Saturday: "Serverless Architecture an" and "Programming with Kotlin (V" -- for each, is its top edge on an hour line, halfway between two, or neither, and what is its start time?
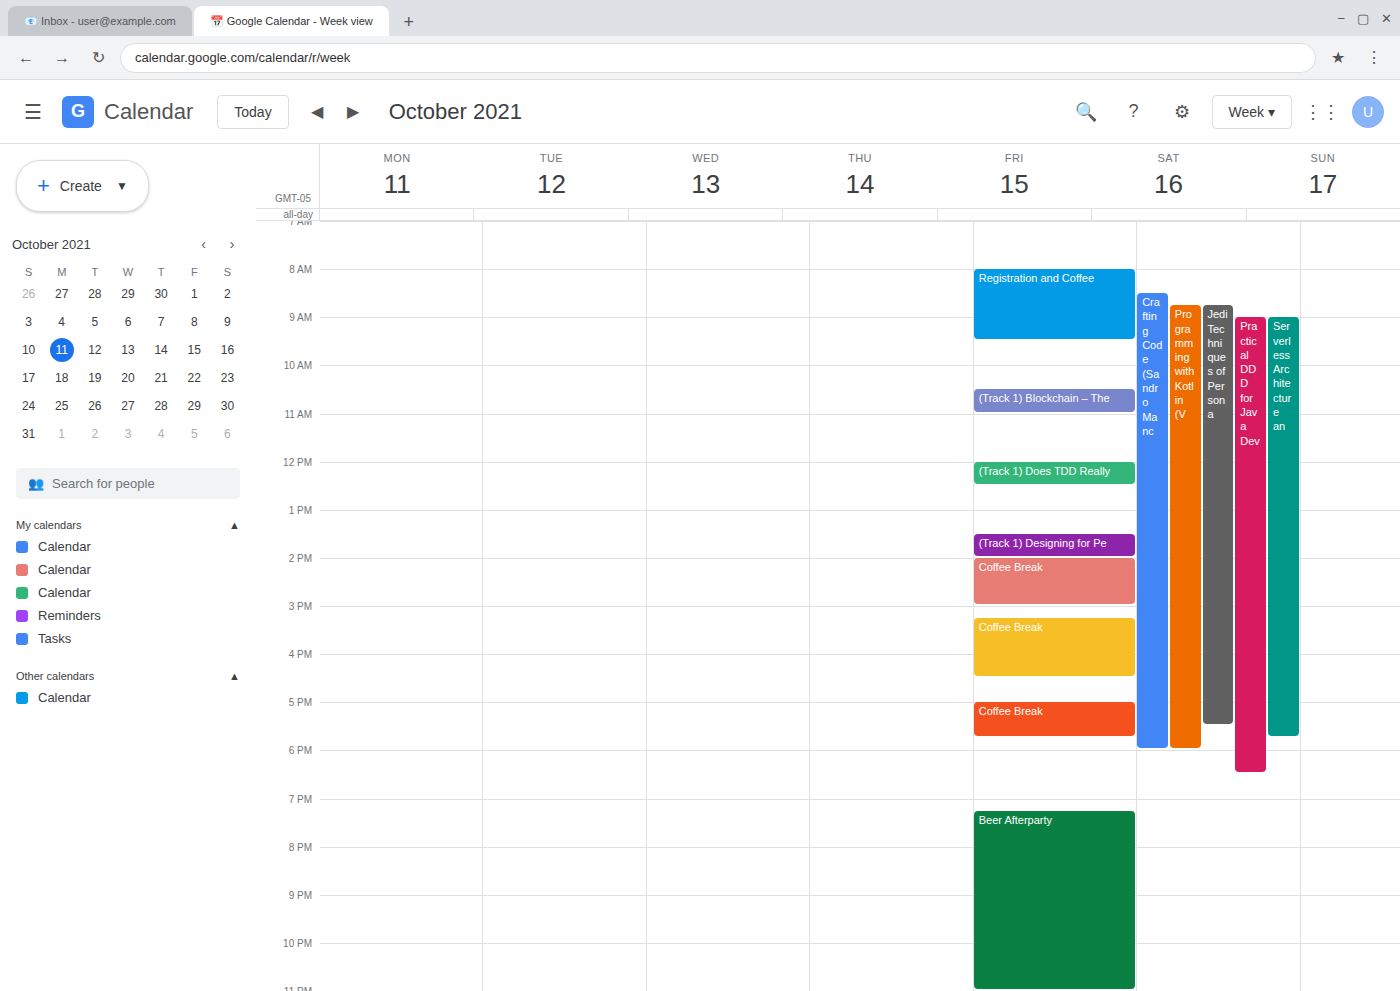
"Serverless Architecture an": 9:00 AM, exactly on the 9 AM line. "Programming with Kotlin (V": 8:45 AM, neither: three quarters of the way from the 8 AM line to the 9 AM line.